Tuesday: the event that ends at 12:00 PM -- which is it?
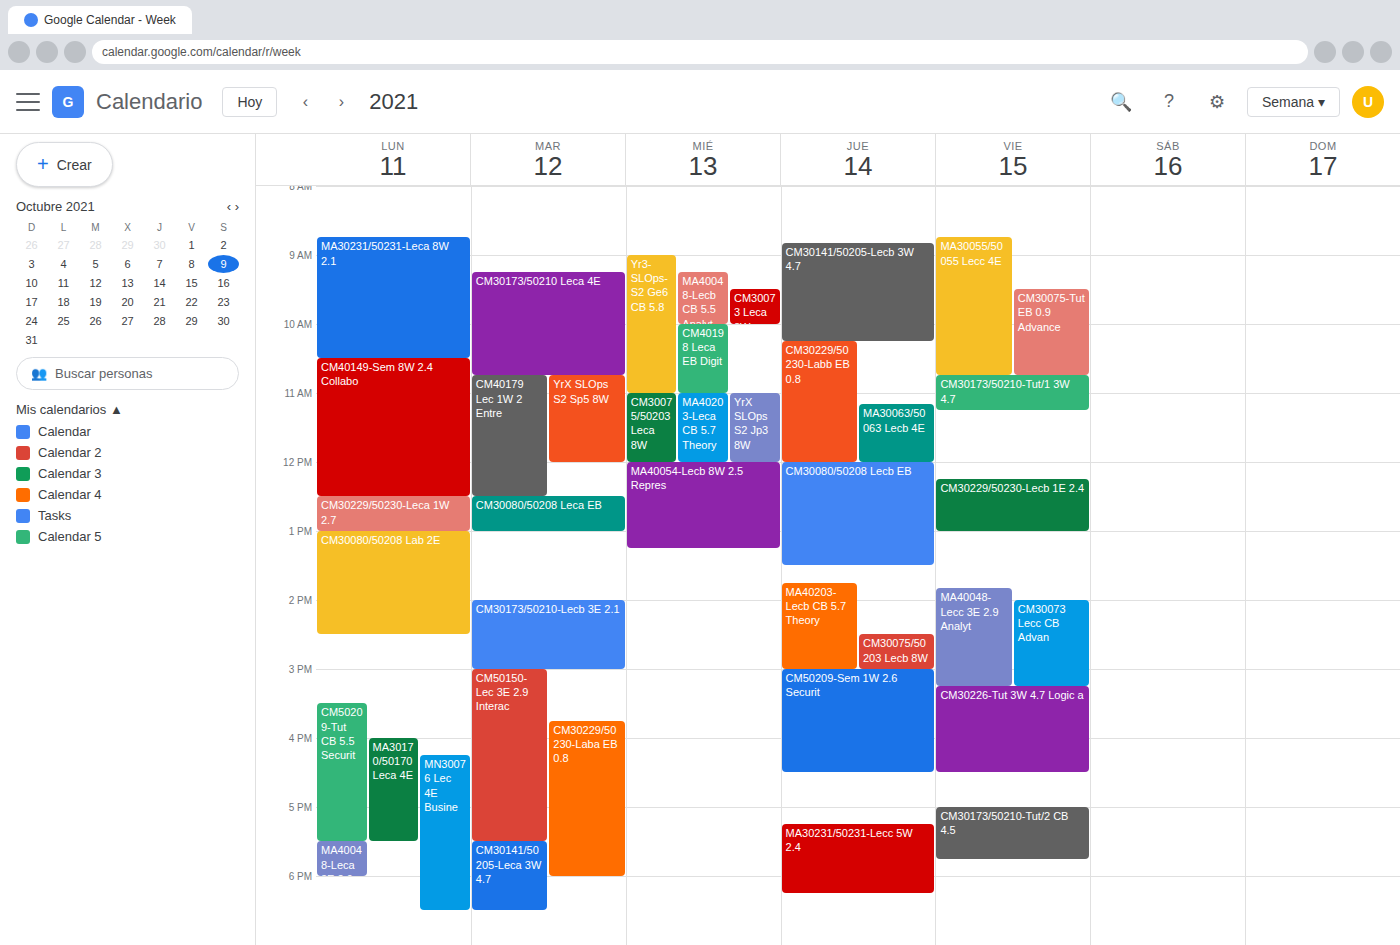
"YrX SLOps S2 Sp5 8W"